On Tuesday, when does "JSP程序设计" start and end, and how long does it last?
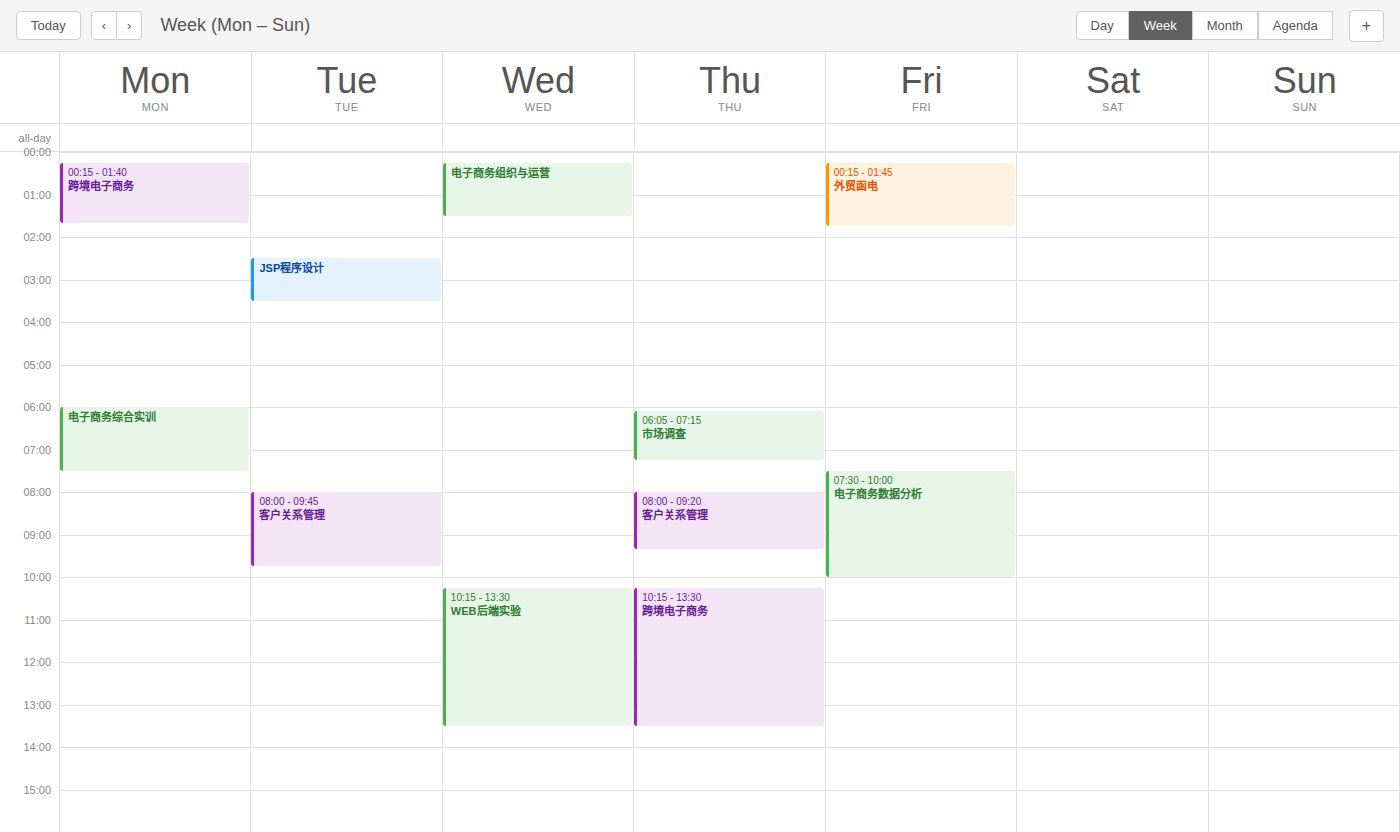
2:30 AM to 3:30 AM, 1 hour